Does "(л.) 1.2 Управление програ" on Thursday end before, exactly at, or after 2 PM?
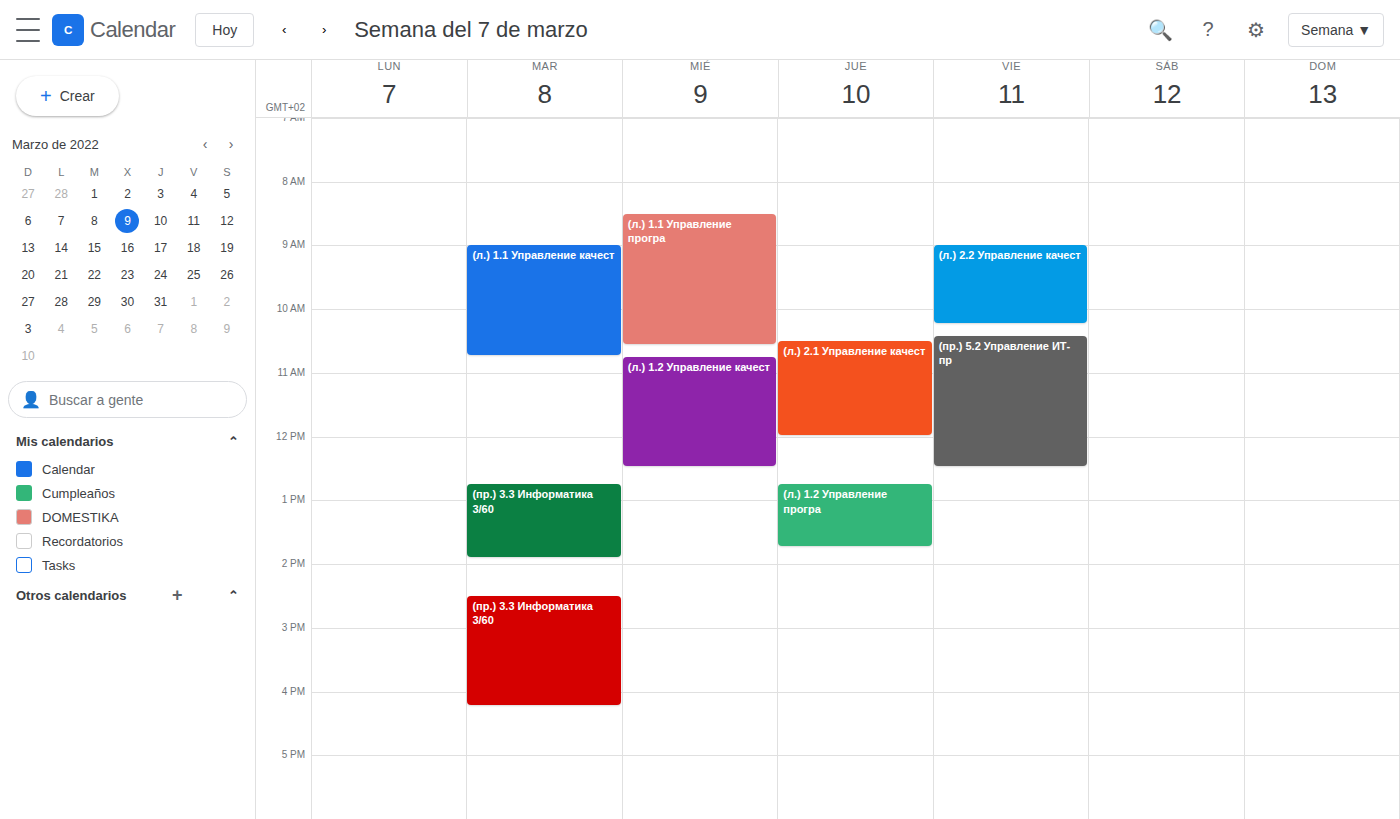
1:45 PM -- before 2 PM, 15 minutes above the 2 PM line.